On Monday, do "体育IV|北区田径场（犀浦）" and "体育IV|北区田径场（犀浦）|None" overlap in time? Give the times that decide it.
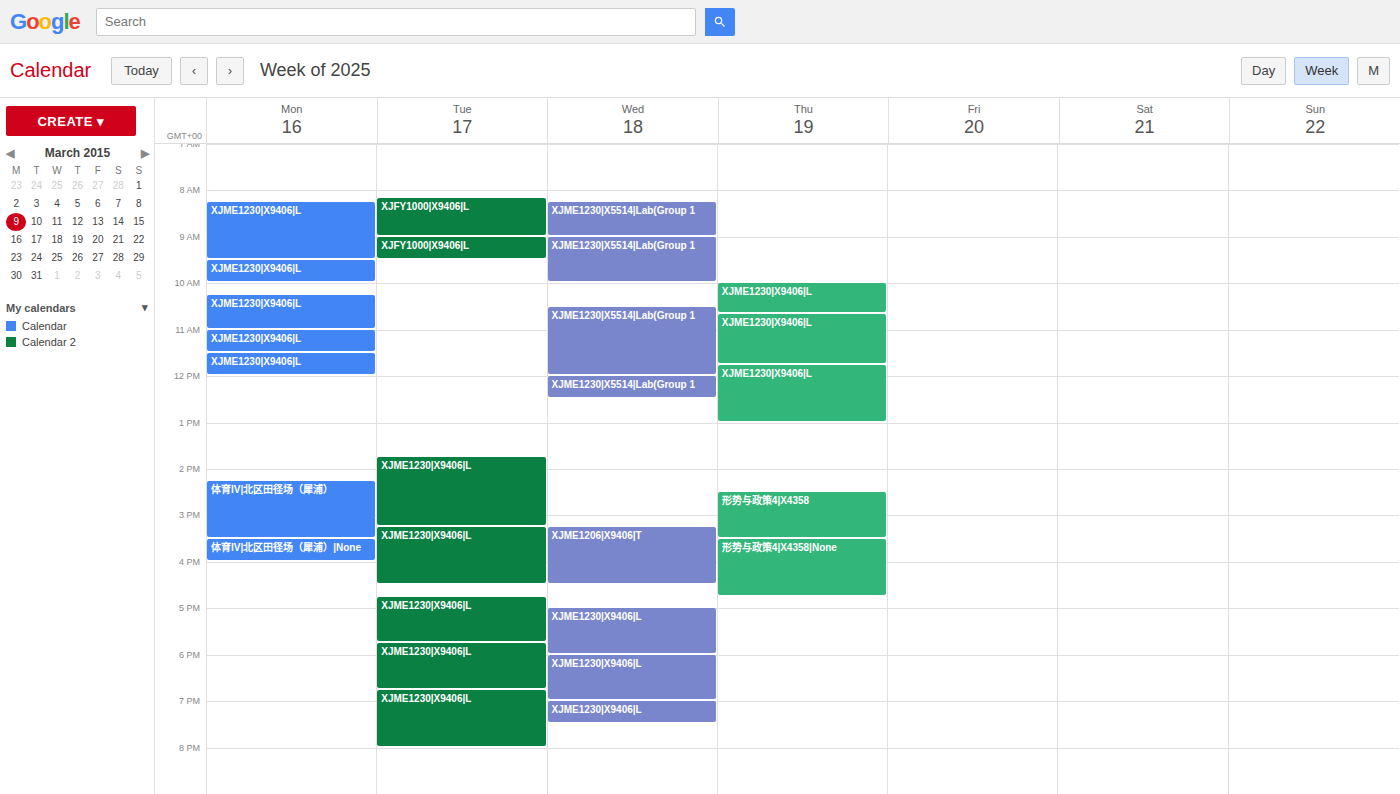
"体育IV|北区田径场（犀浦）" ends at 15:30, exactly when "体育IV|北区田径场（犀浦）|None" starts -- they touch but do not overlap.